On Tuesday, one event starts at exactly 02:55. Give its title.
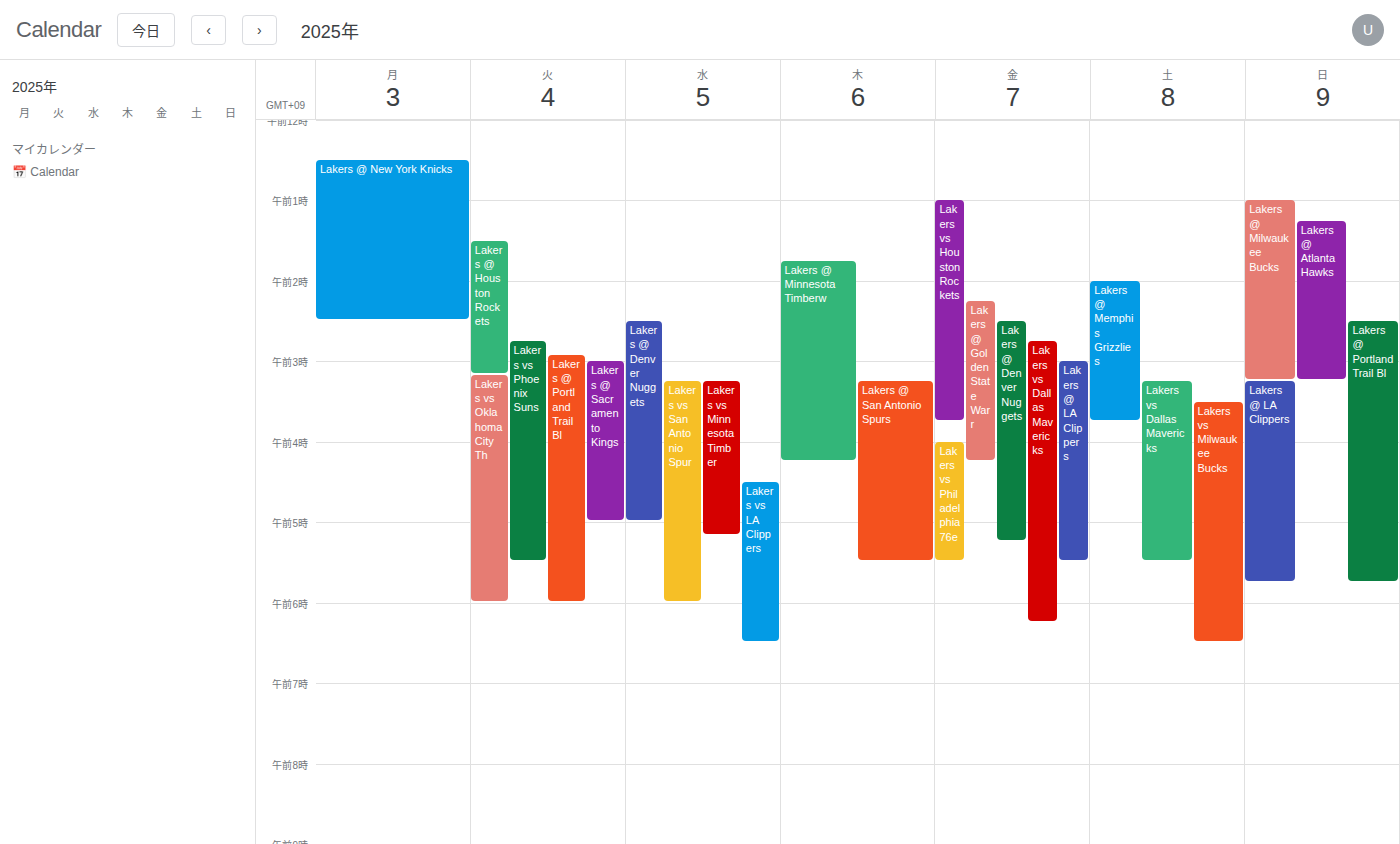
"Lakers @ Portland Trail Bl"